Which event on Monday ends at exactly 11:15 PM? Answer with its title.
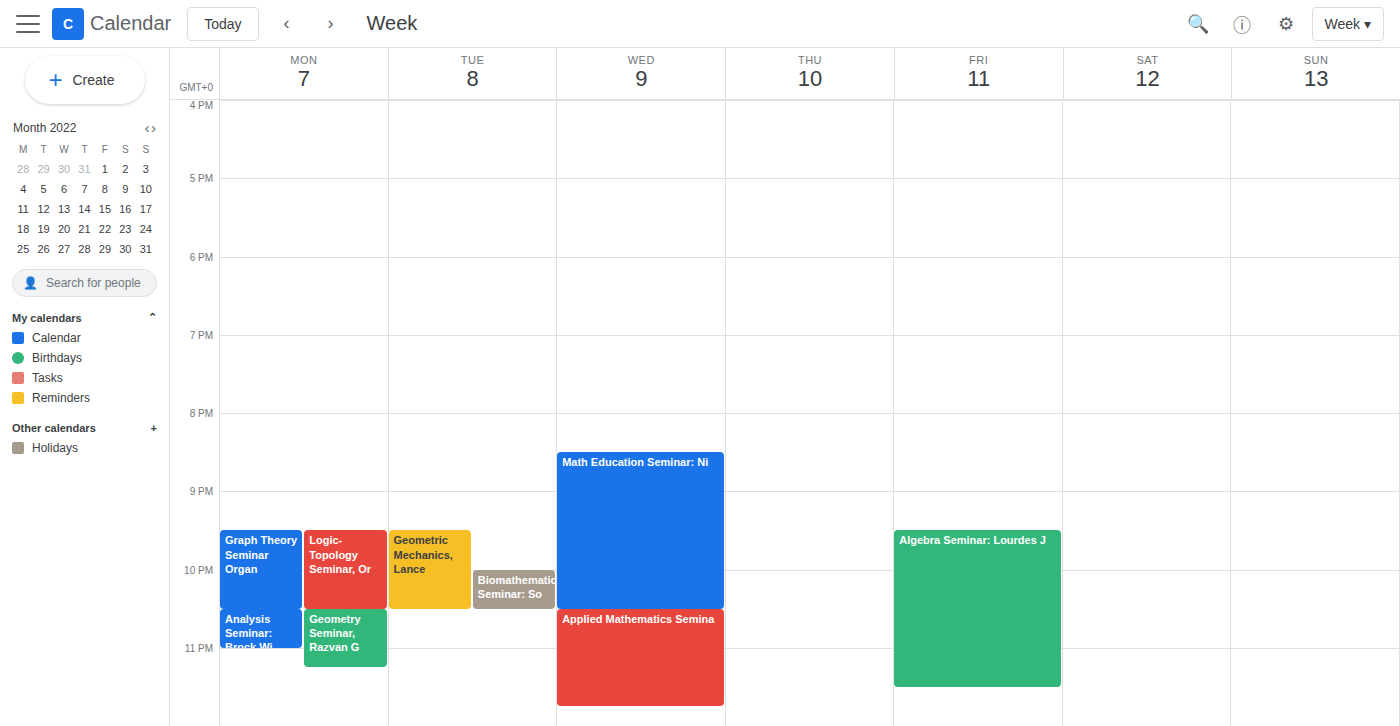
"Geometry Seminar, Razvan G"